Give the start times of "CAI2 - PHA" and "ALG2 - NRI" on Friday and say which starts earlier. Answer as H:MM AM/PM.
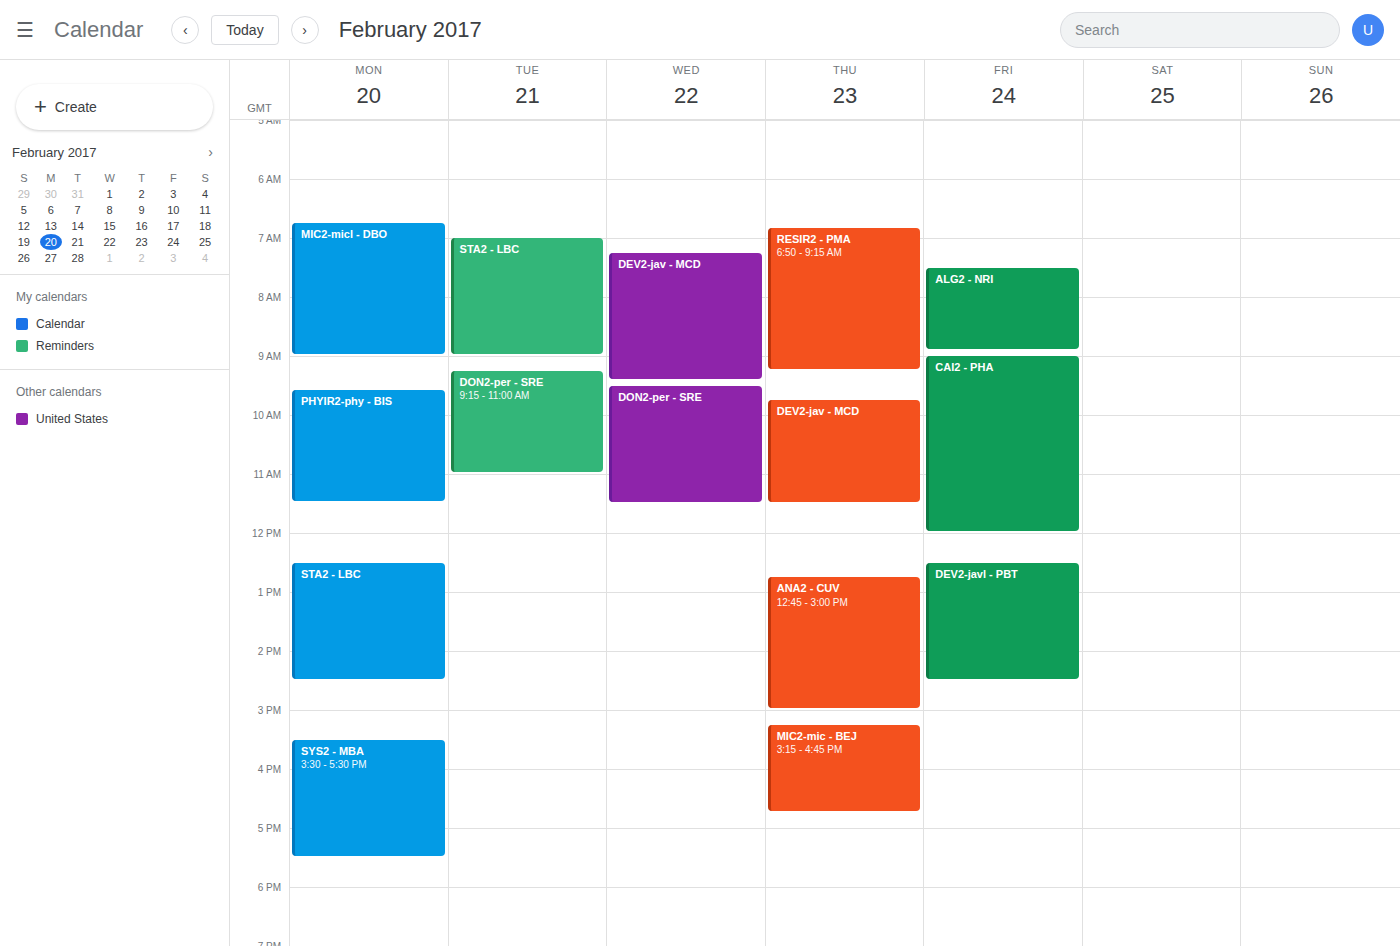
"ALG2 - NRI" 7:30 AM; "CAI2 - PHA" 9:00 AM.